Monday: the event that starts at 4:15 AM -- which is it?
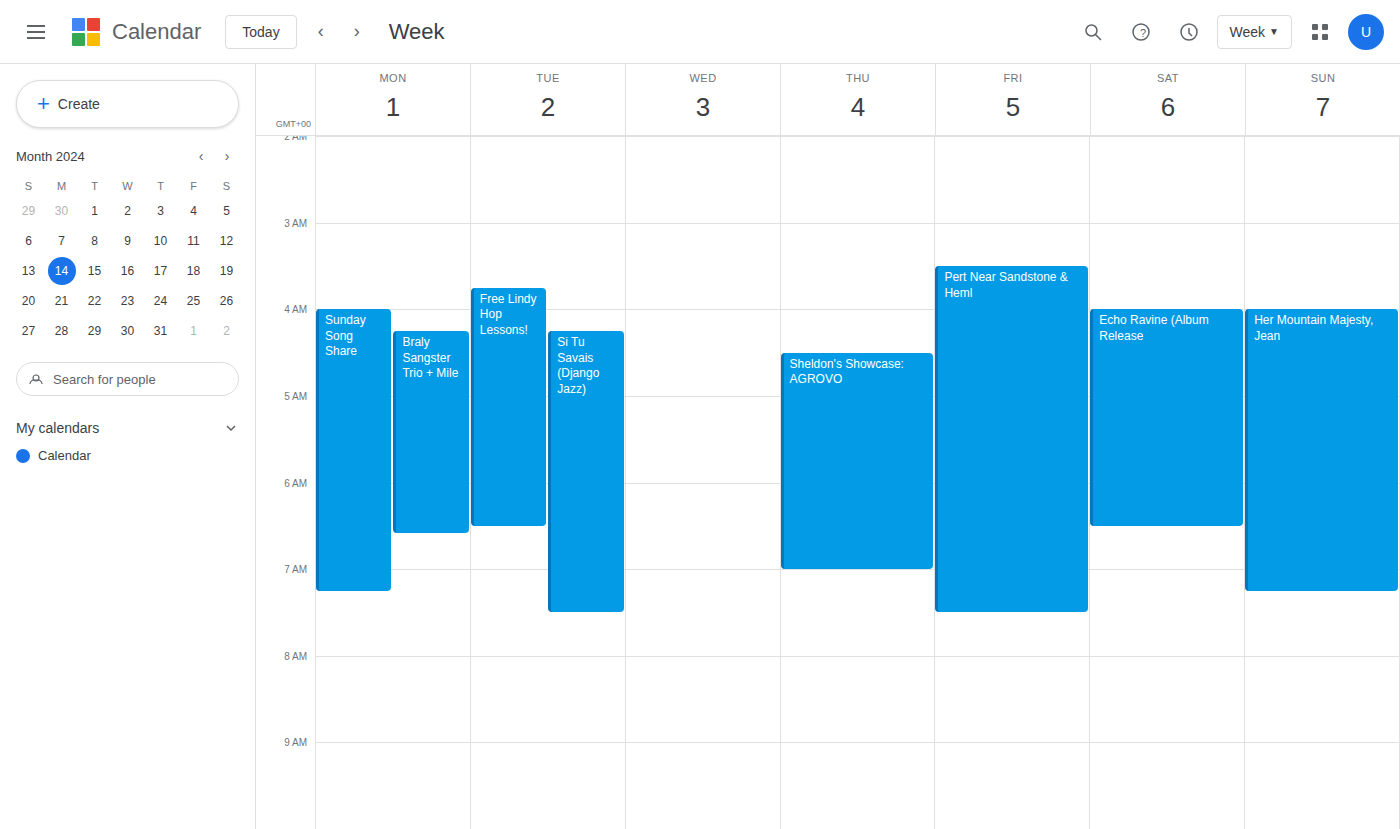
"Braly Sangster Trio + Mile"